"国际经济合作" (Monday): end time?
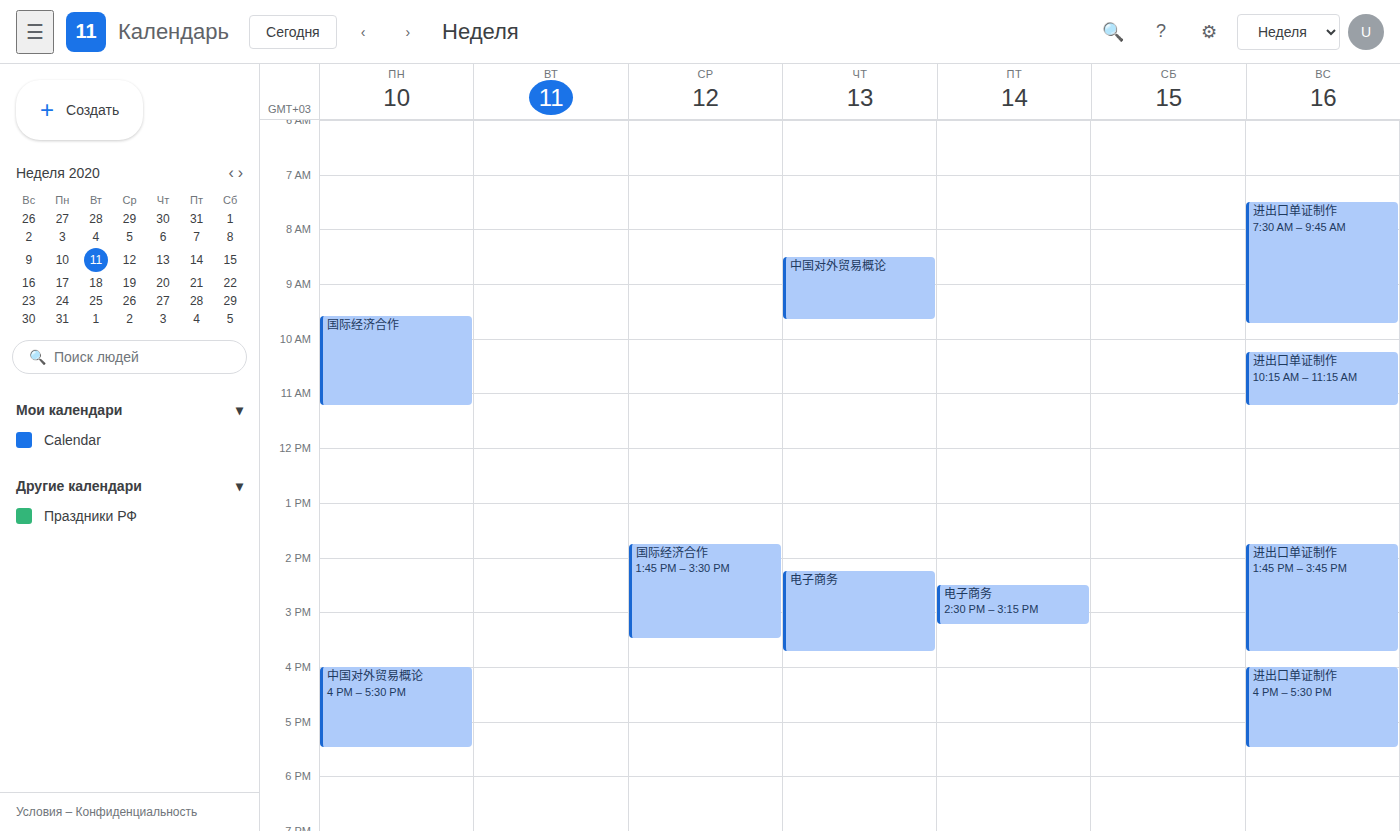
11:15 AM